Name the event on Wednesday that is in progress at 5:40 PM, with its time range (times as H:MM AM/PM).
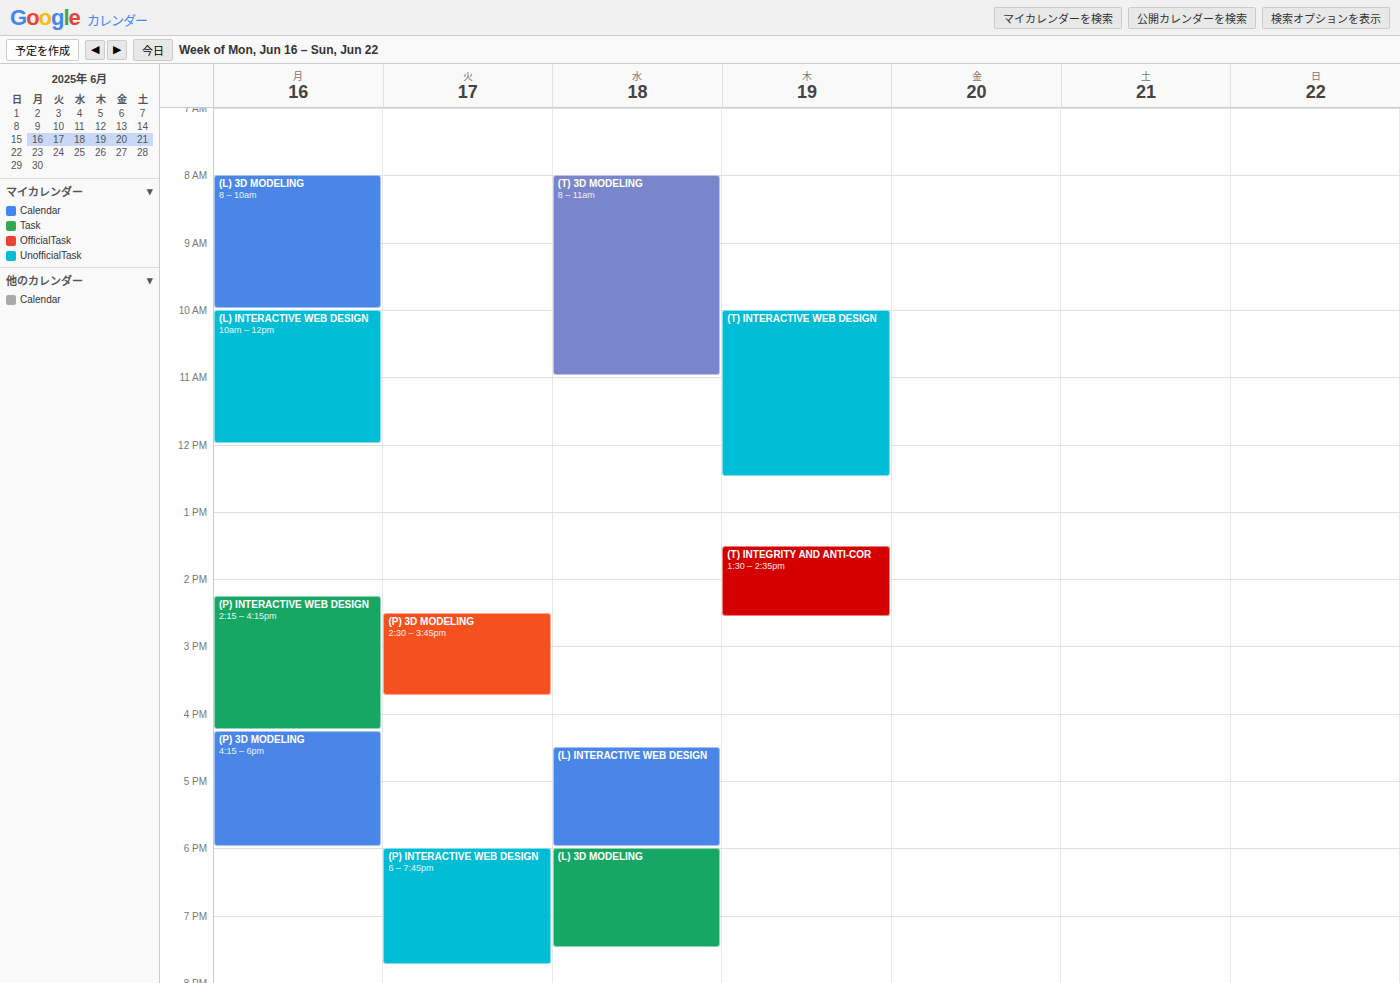
"(L) INTERACTIVE WEB DESIGN", 4:30 PM to 6:00 PM